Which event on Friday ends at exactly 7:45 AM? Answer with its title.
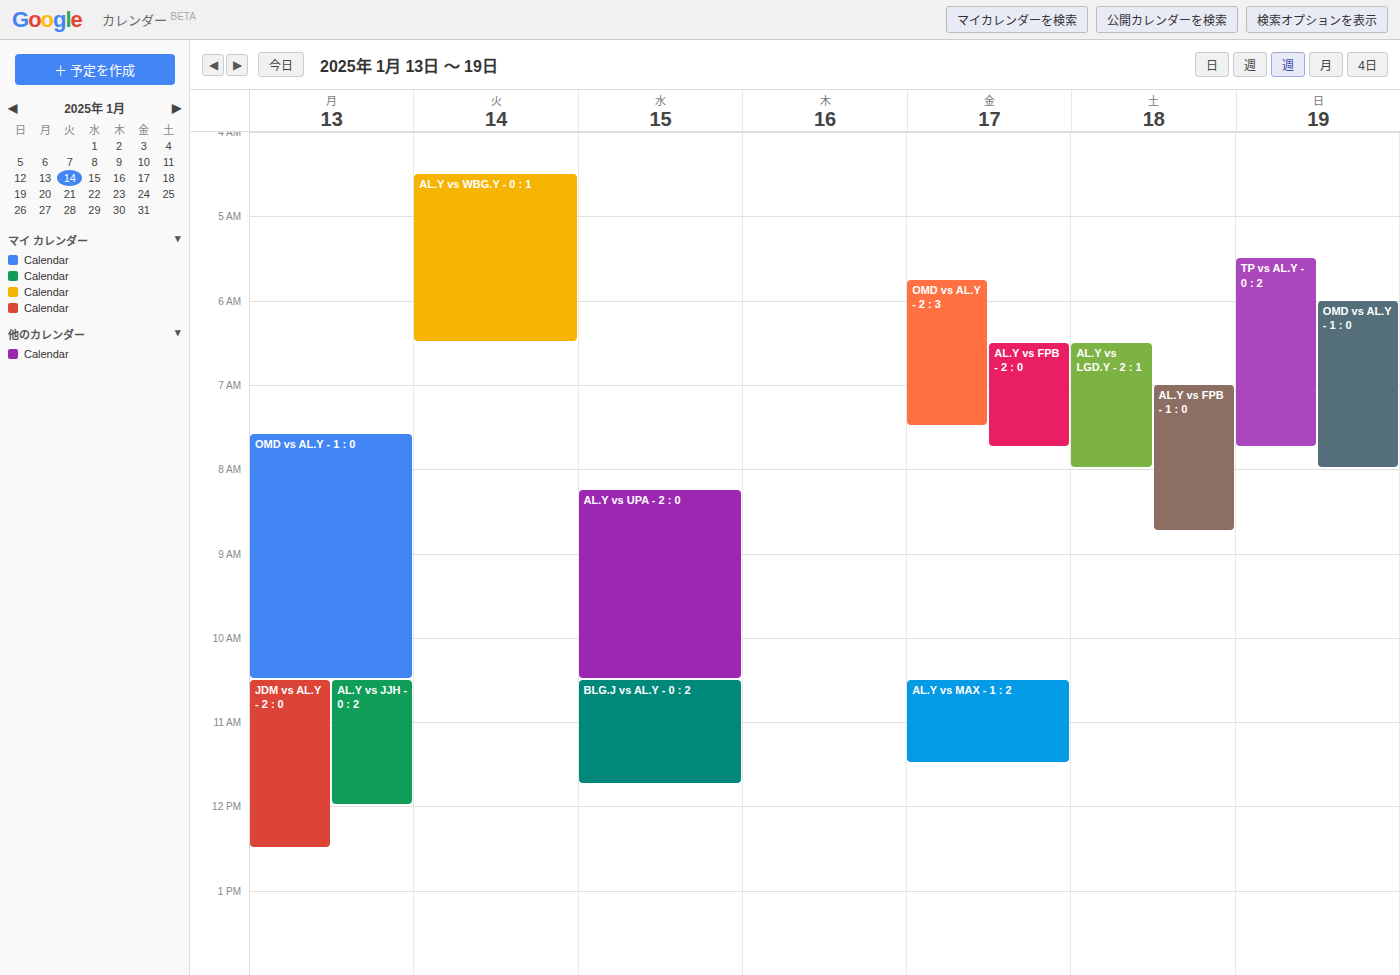
"AL.Y vs FPB - 2 : 0"